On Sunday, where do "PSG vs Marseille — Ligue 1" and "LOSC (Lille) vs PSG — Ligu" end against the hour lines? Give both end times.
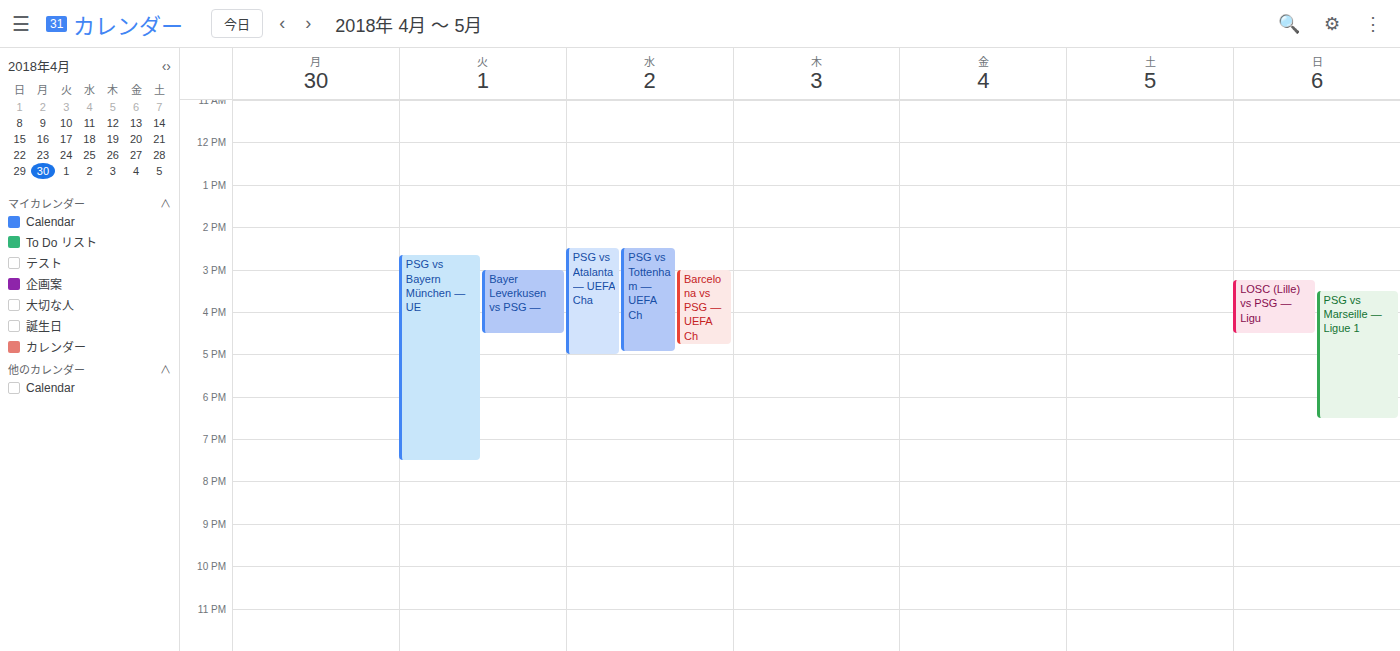
"PSG vs Marseille — Ligue 1": 18:30, halfway between the 18:00 and 19:00 lines. "LOSC (Lille) vs PSG — Ligu": 16:30, halfway between the 16:00 and 17:00 lines.